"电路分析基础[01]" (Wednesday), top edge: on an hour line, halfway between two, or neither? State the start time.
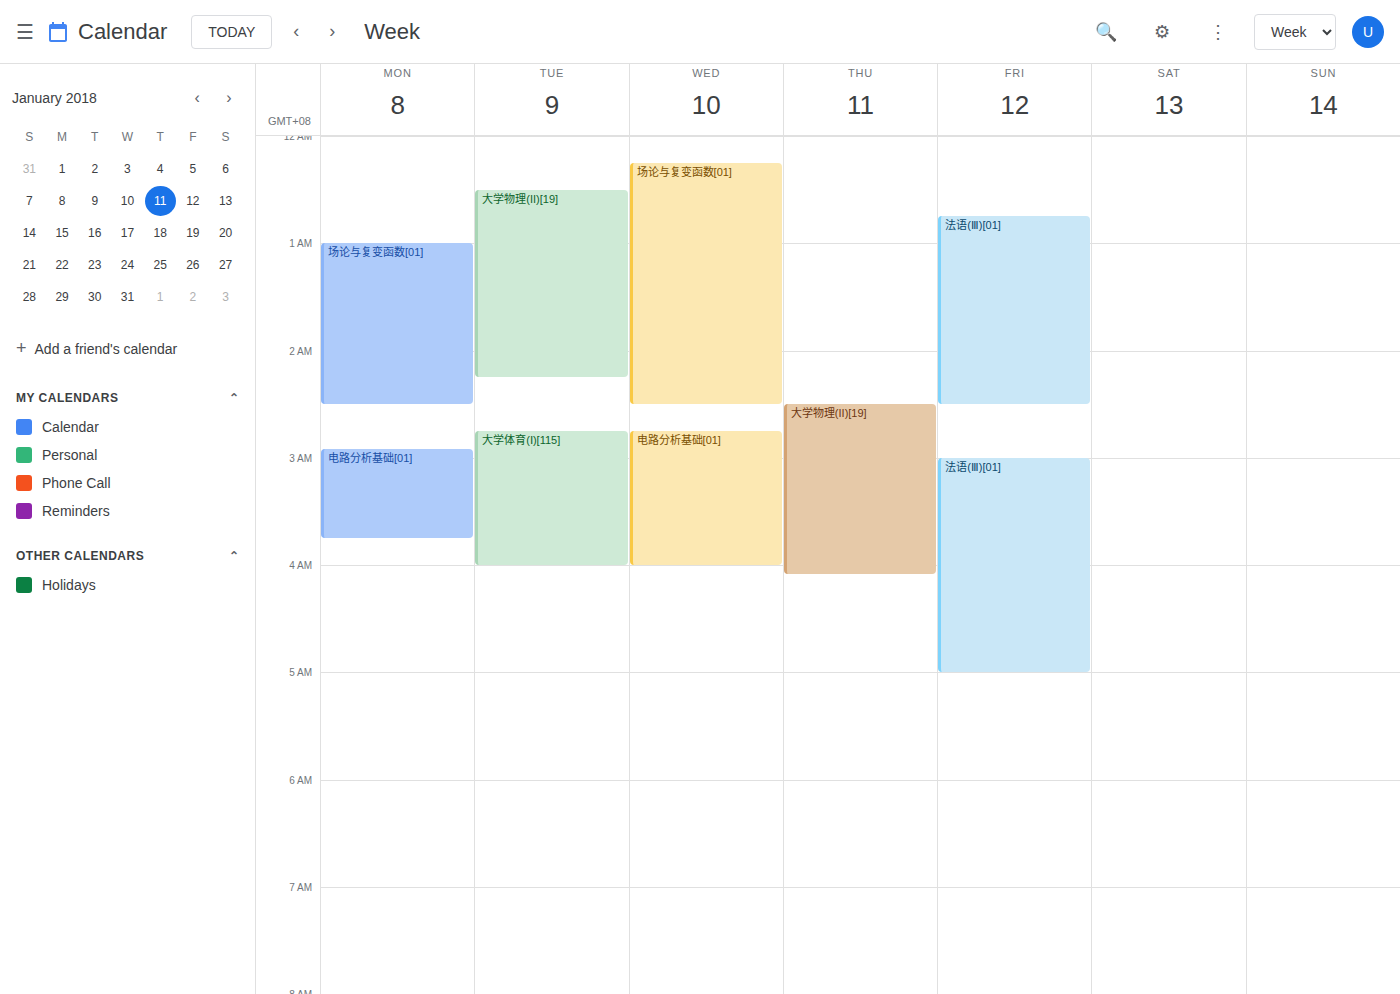
2:45 AM -- neither: three quarters of the way from the 2 AM line to the 3 AM line.